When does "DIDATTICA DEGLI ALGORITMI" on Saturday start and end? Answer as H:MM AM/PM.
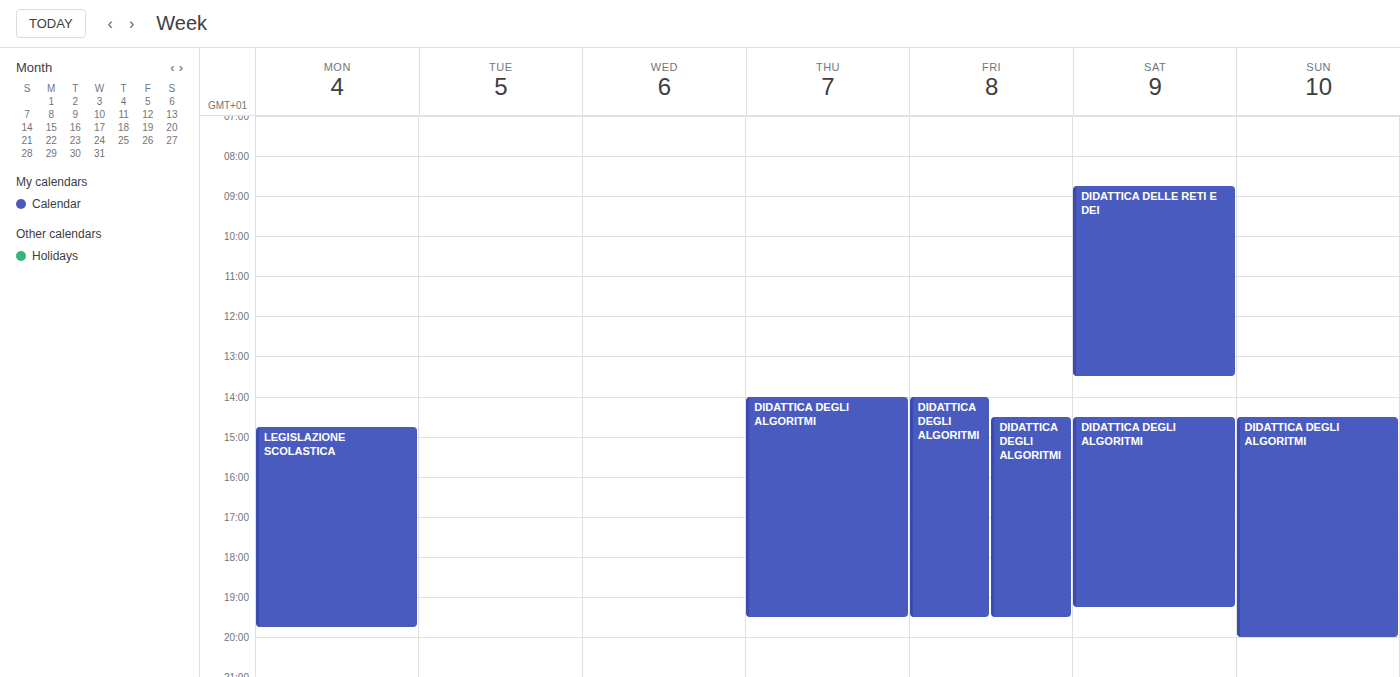
2:30 PM to 7:15 PM